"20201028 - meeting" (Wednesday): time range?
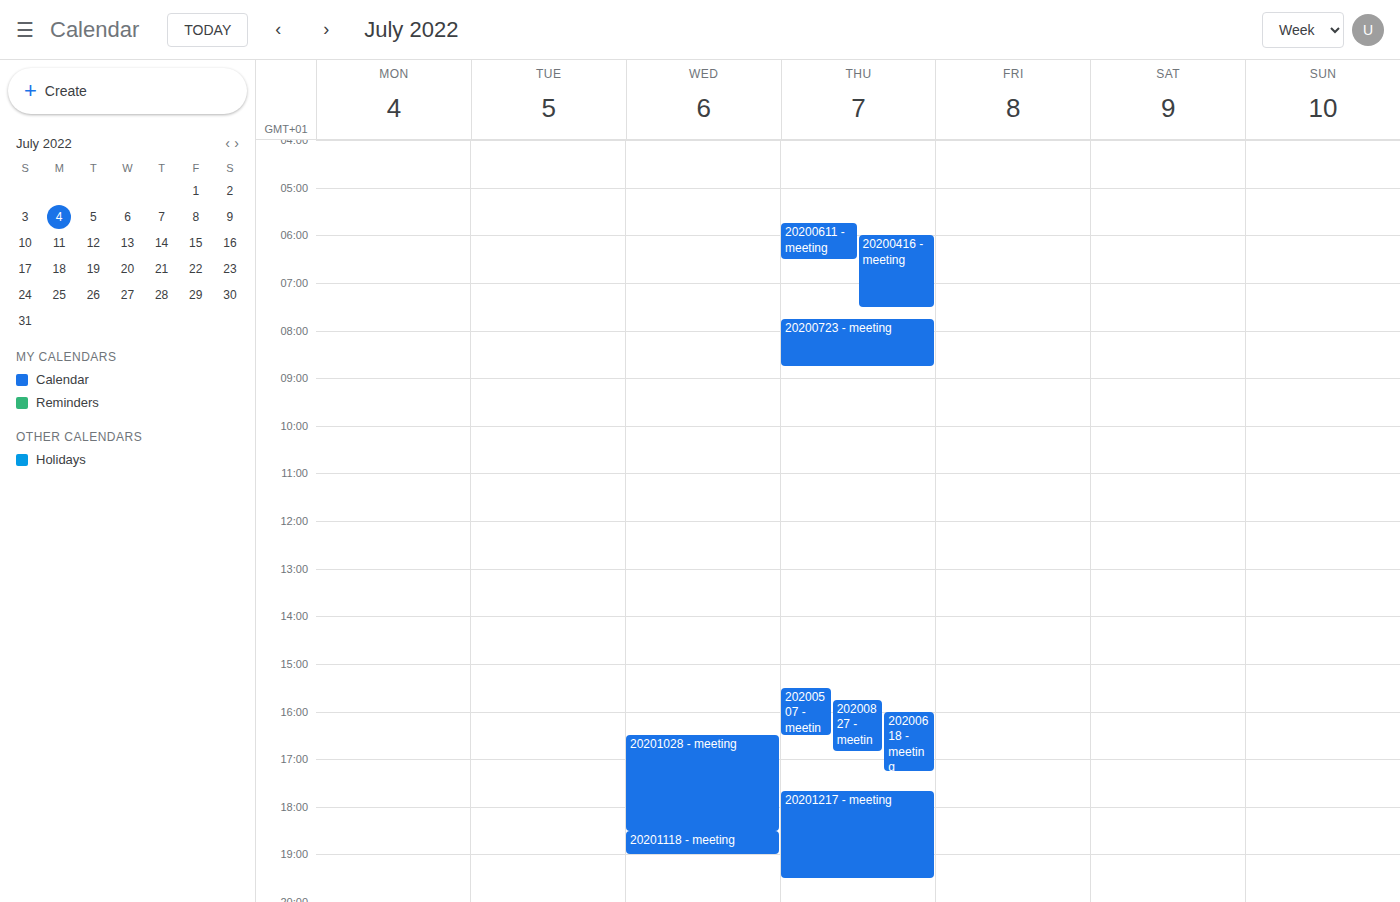
16:30 to 18:30